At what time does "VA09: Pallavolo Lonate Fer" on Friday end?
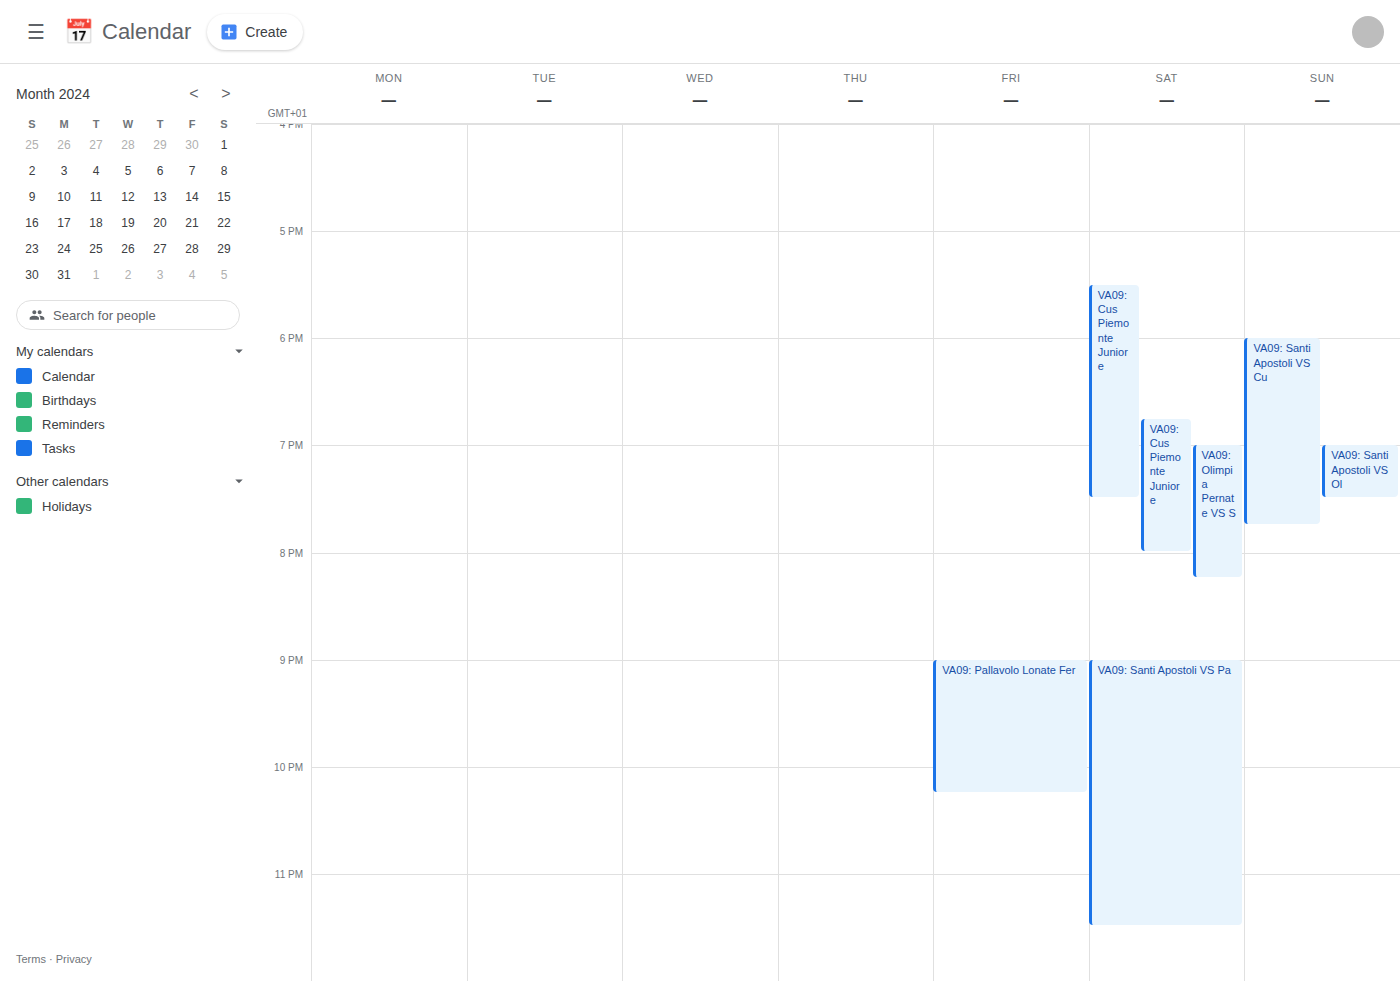
10:15 PM